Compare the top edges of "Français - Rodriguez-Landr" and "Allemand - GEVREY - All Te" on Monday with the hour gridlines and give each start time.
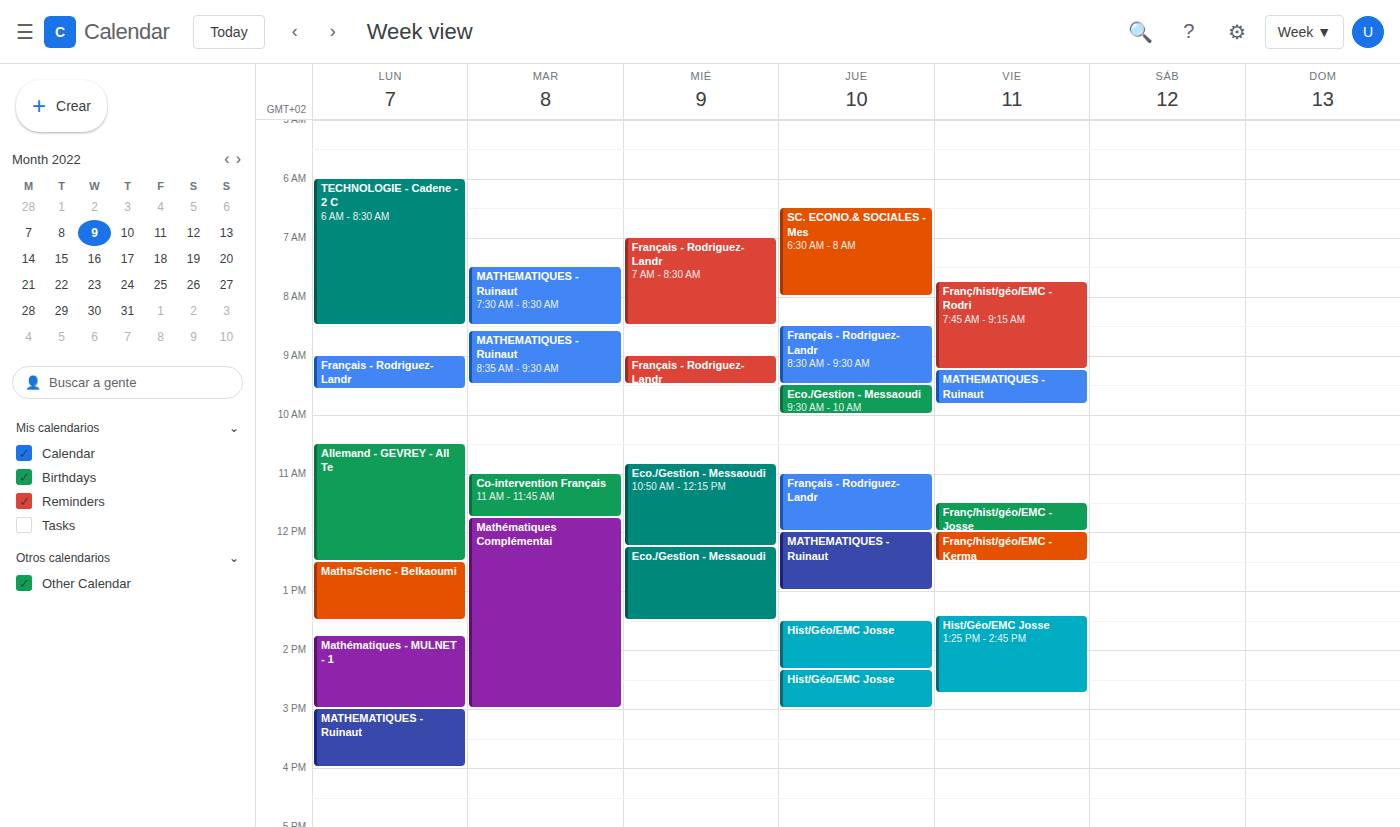
"Français - Rodriguez-Landr": 9:00 AM, exactly on the 9 AM line. "Allemand - GEVREY - All Te": 10:30 AM, halfway between the 10 AM and 11 AM lines.